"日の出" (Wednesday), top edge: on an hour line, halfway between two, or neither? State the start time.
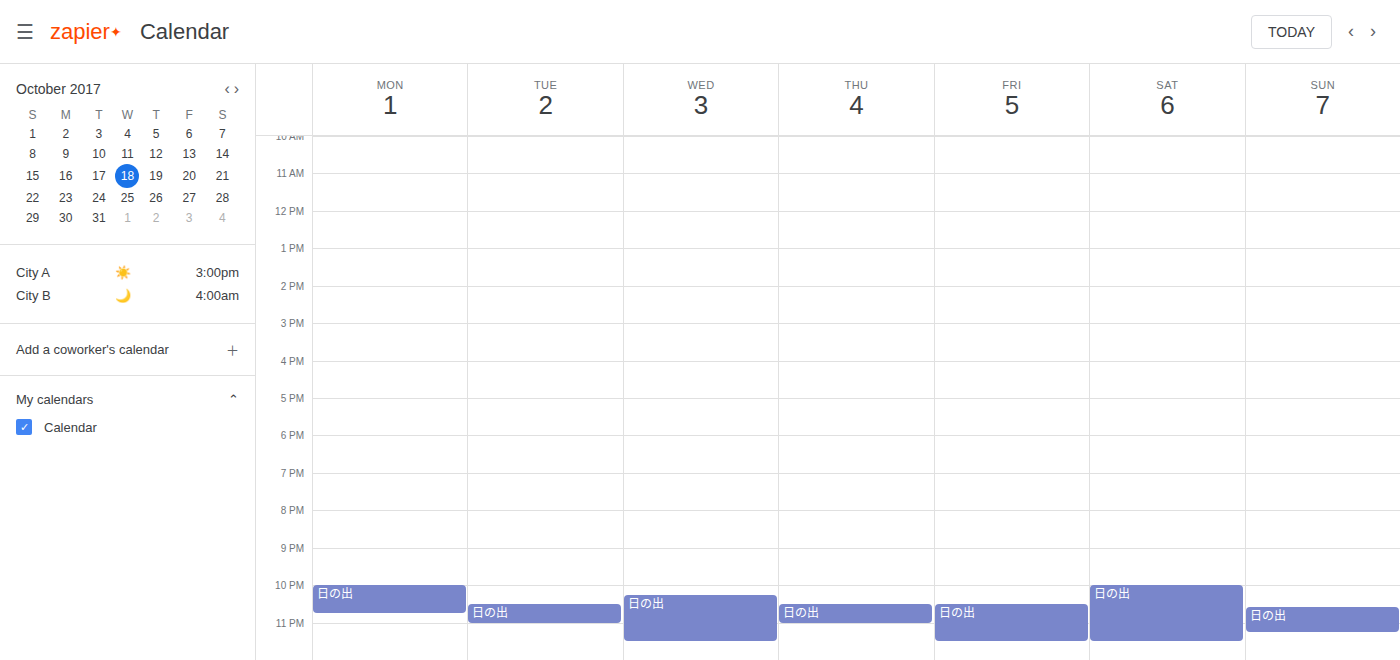
10:15 PM -- neither: a quarter of the way from the 10 PM line to the 11 PM line.